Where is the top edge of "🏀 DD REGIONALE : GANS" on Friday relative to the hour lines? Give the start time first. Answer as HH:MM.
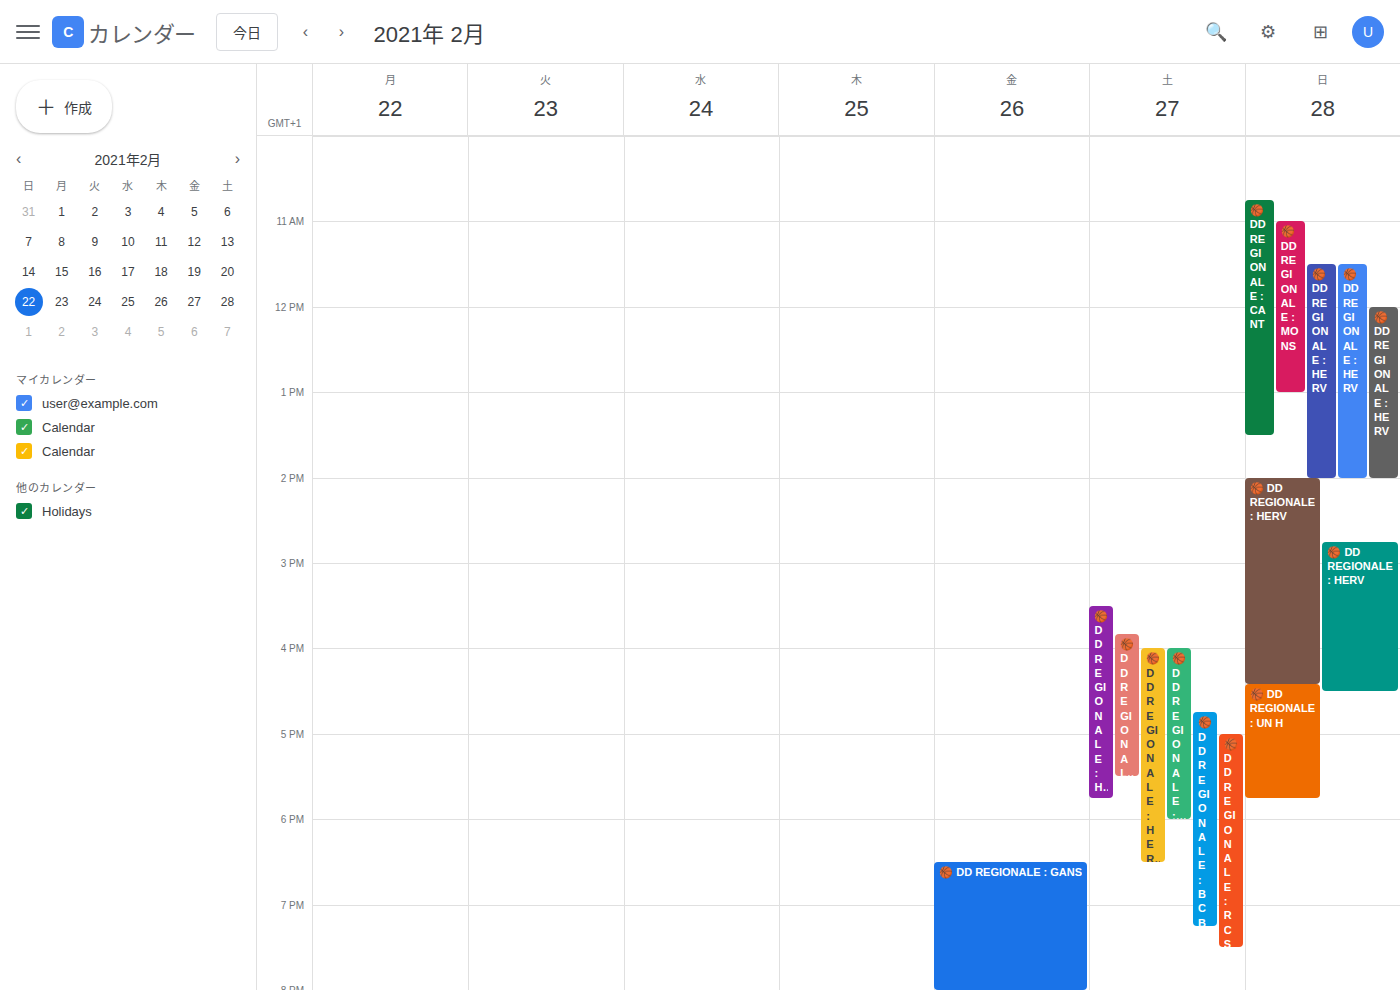
18:30 -- halfway between the 18:00 and 19:00 lines.